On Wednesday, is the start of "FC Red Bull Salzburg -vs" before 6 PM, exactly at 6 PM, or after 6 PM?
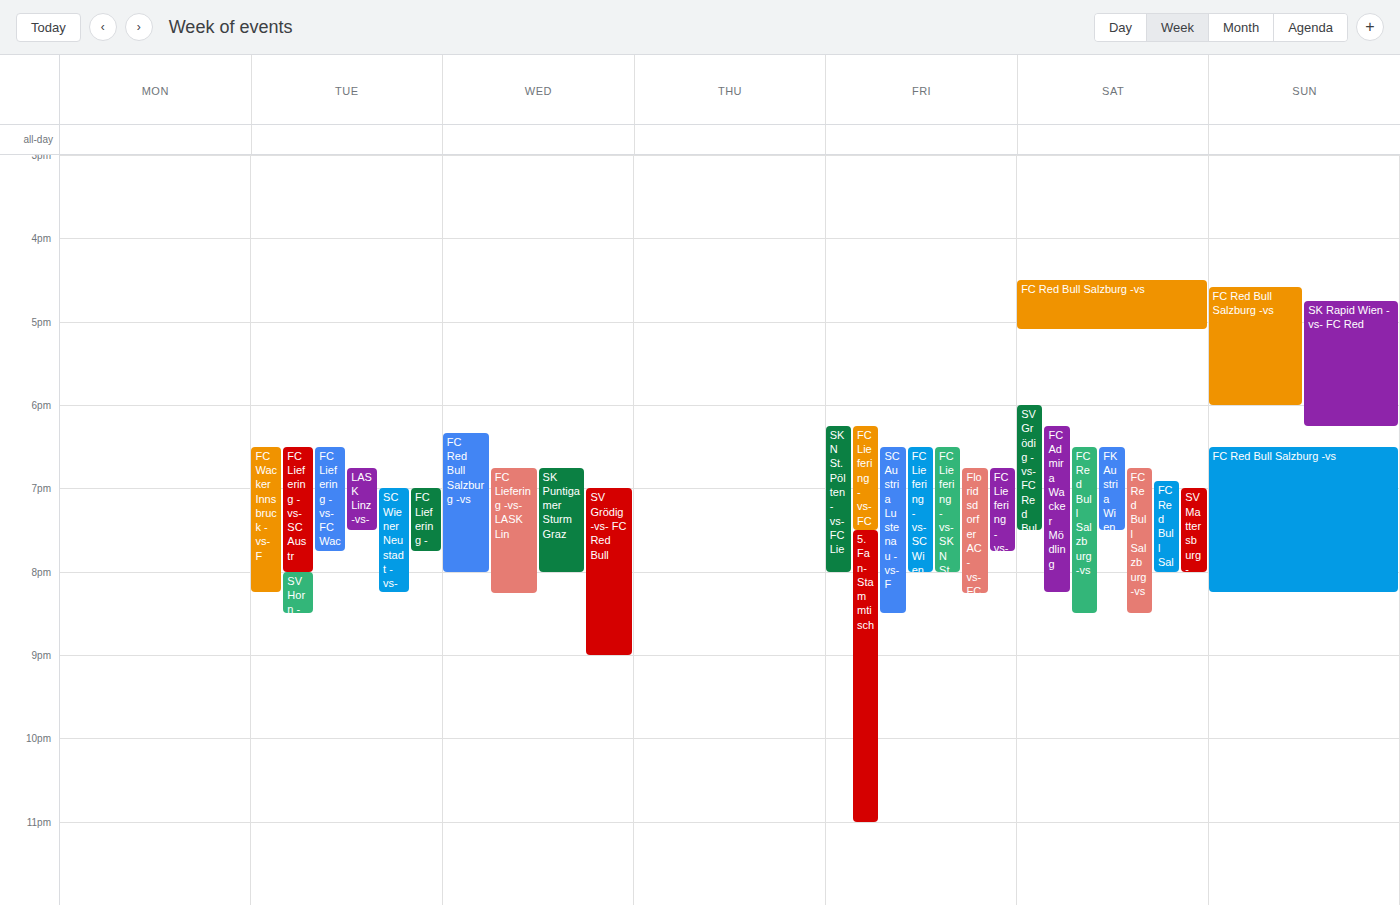
6:20 PM -- after 6 PM, 20 minutes below the 6 PM line.